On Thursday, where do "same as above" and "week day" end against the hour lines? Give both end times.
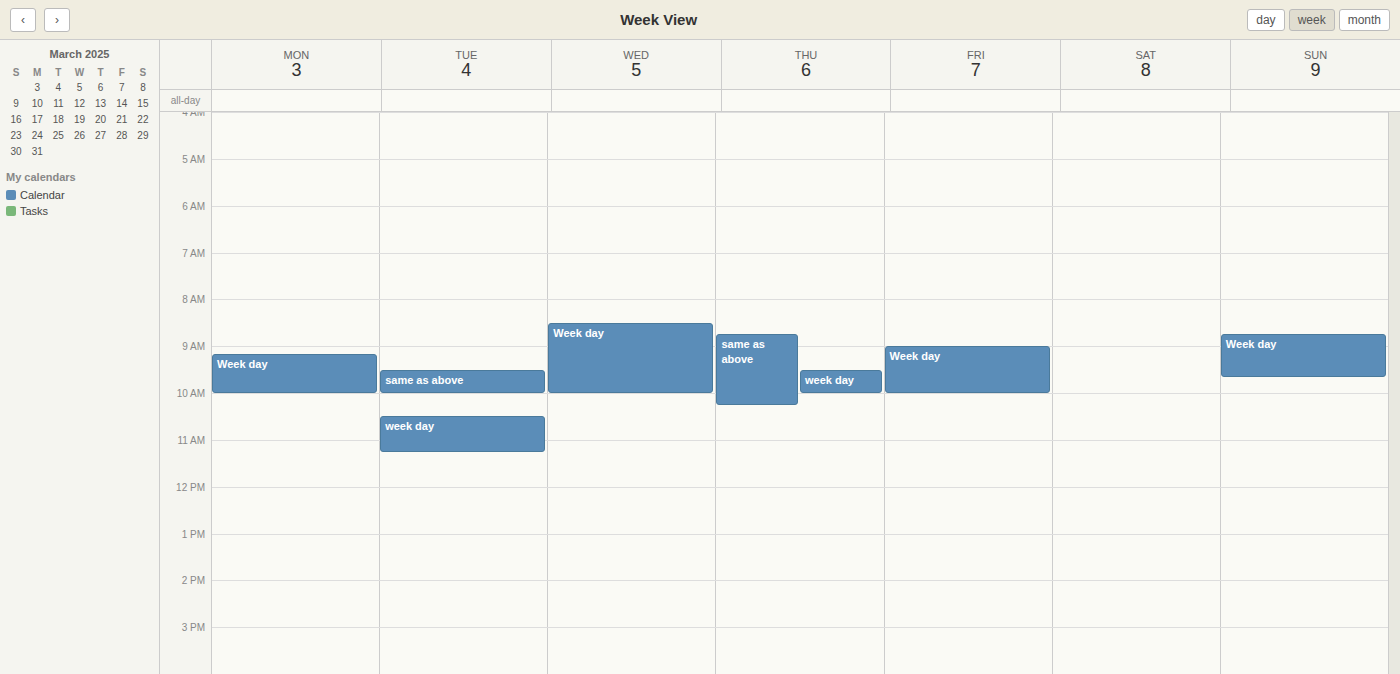
"same as above": 10:15 AM, neither: a quarter of the way from the 10 AM line to the 11 AM line. "week day": 10:00 AM, exactly on the 10 AM line.